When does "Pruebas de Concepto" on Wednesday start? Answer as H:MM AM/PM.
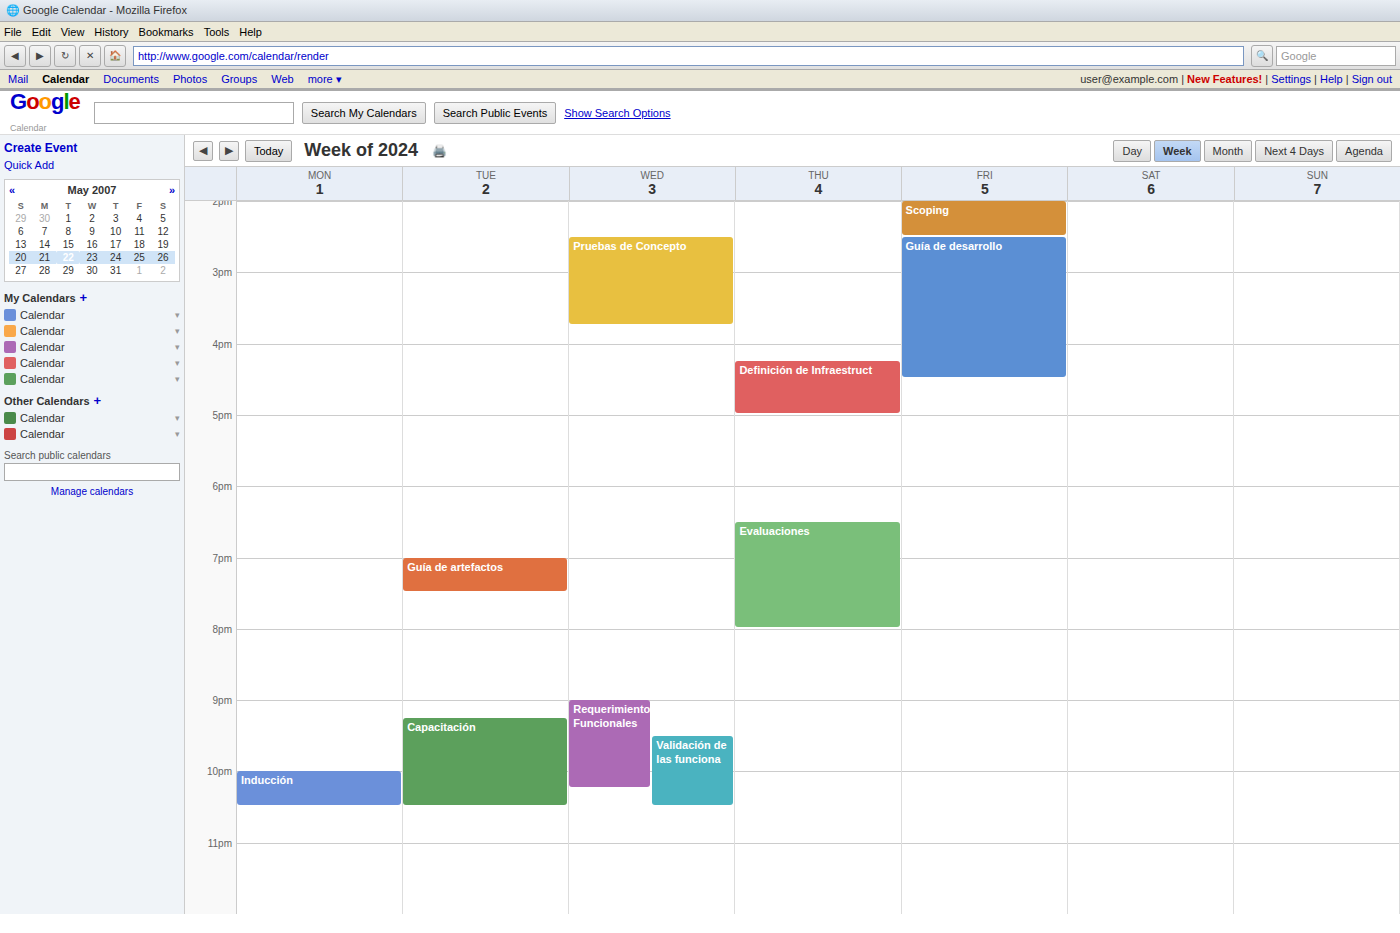
2:30 PM